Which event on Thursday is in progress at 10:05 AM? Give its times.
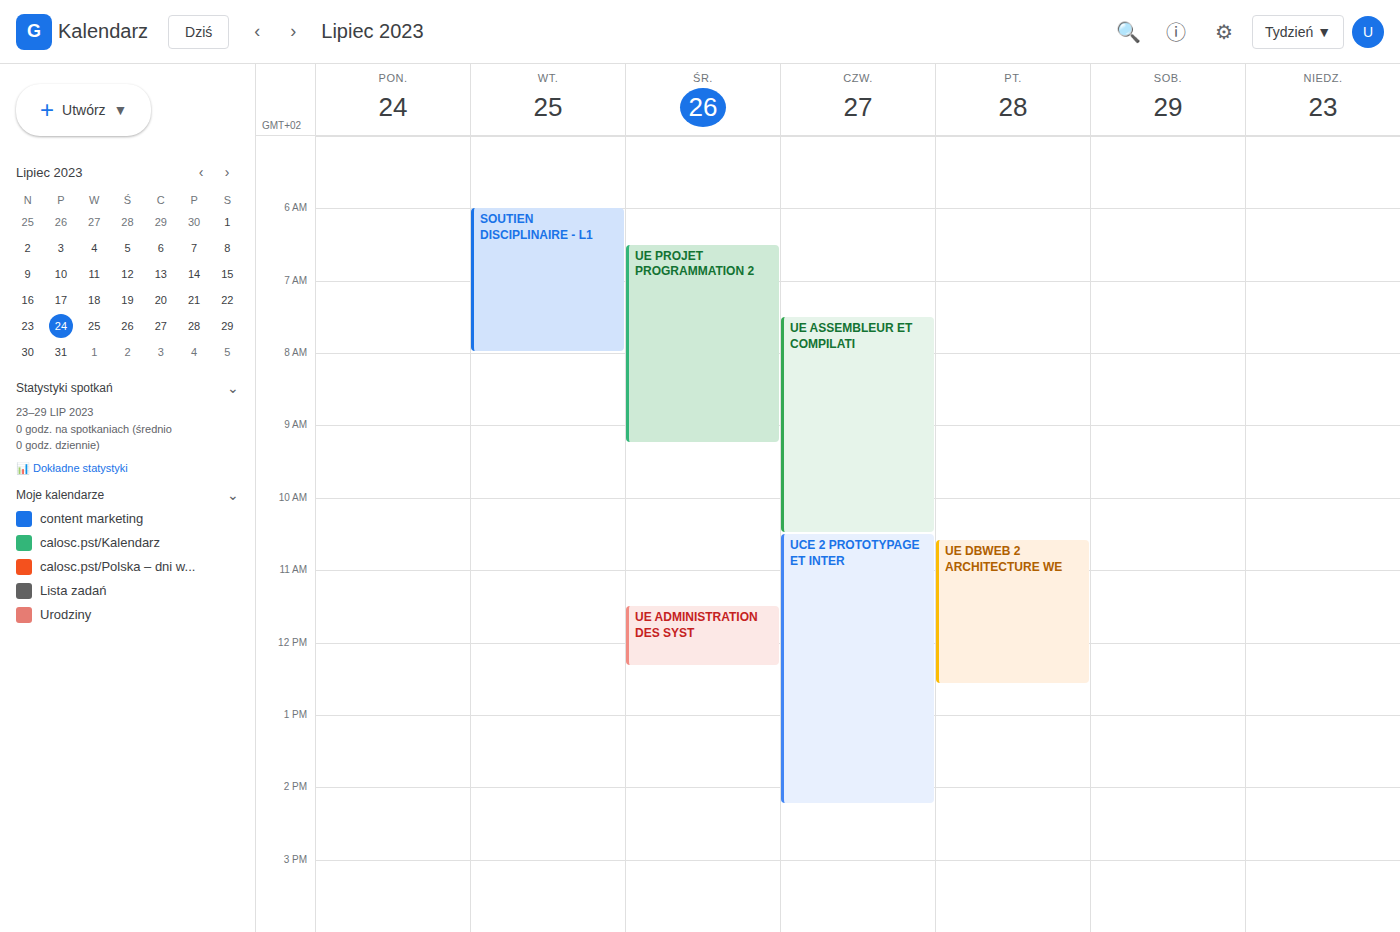
"UE ASSEMBLEUR ET COMPILATI", 7:30 AM to 10:30 AM